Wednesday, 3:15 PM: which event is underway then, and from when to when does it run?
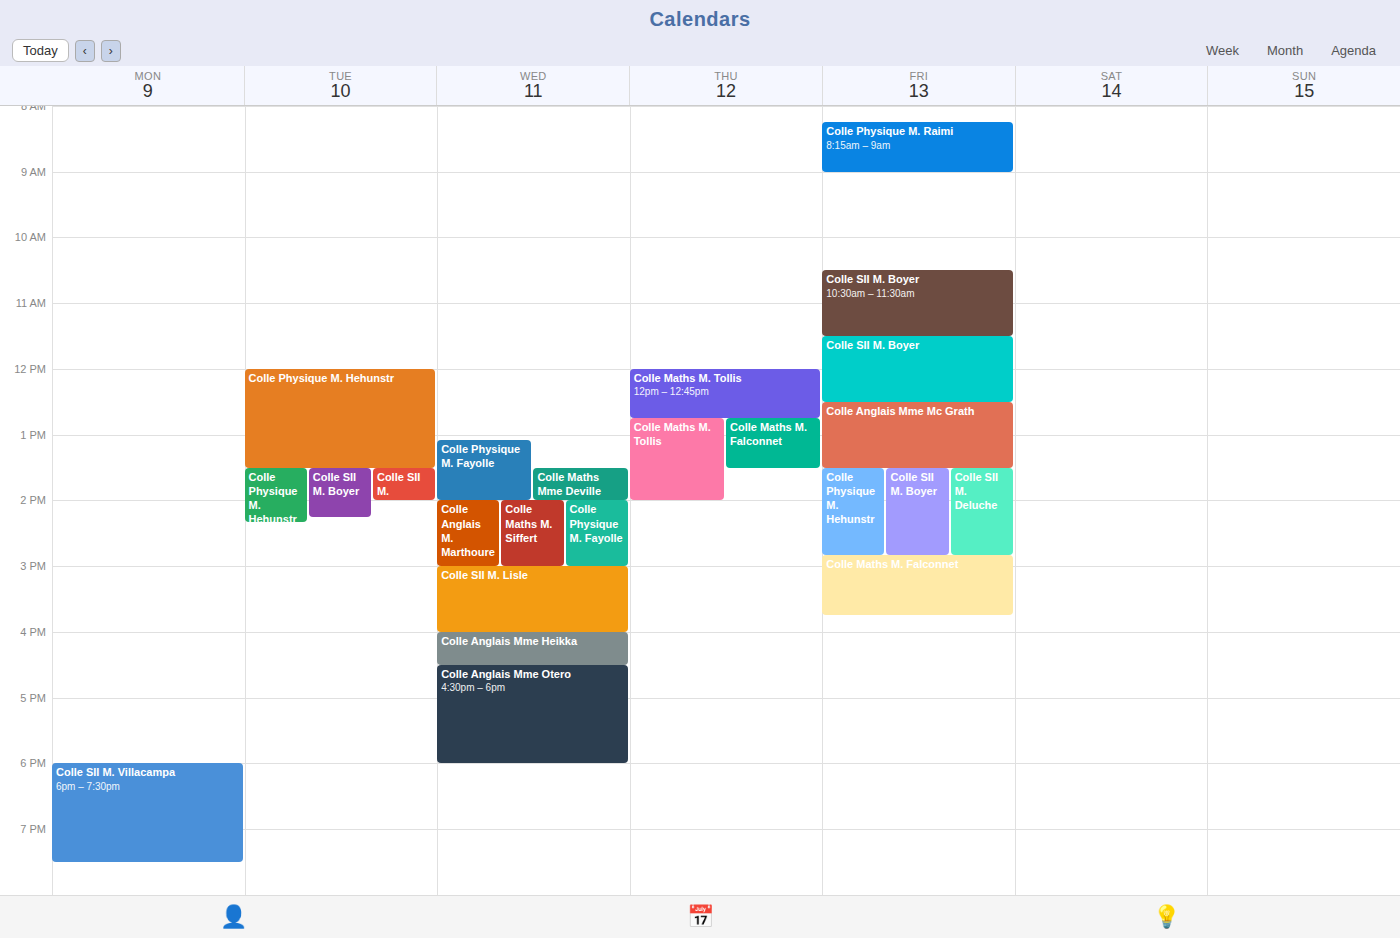
"Colle SII M. Lisle", 3:00 PM to 4:00 PM